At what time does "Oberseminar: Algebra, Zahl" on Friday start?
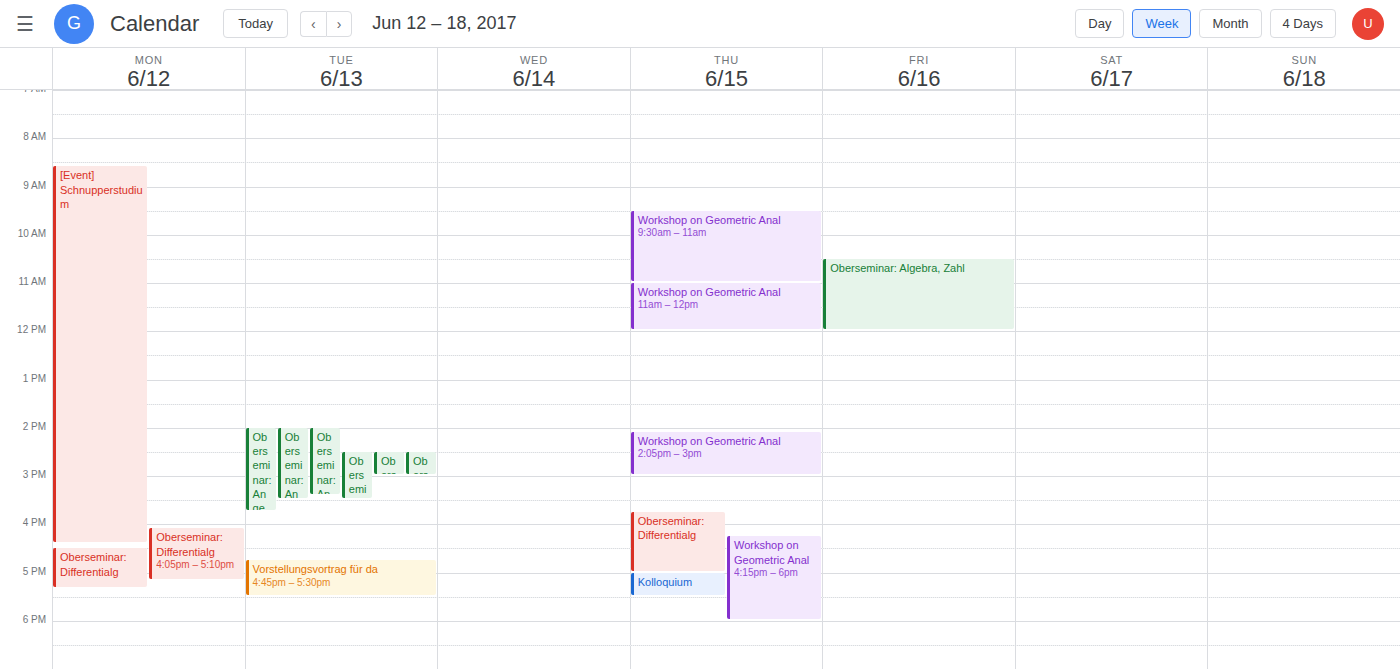
10:30 AM